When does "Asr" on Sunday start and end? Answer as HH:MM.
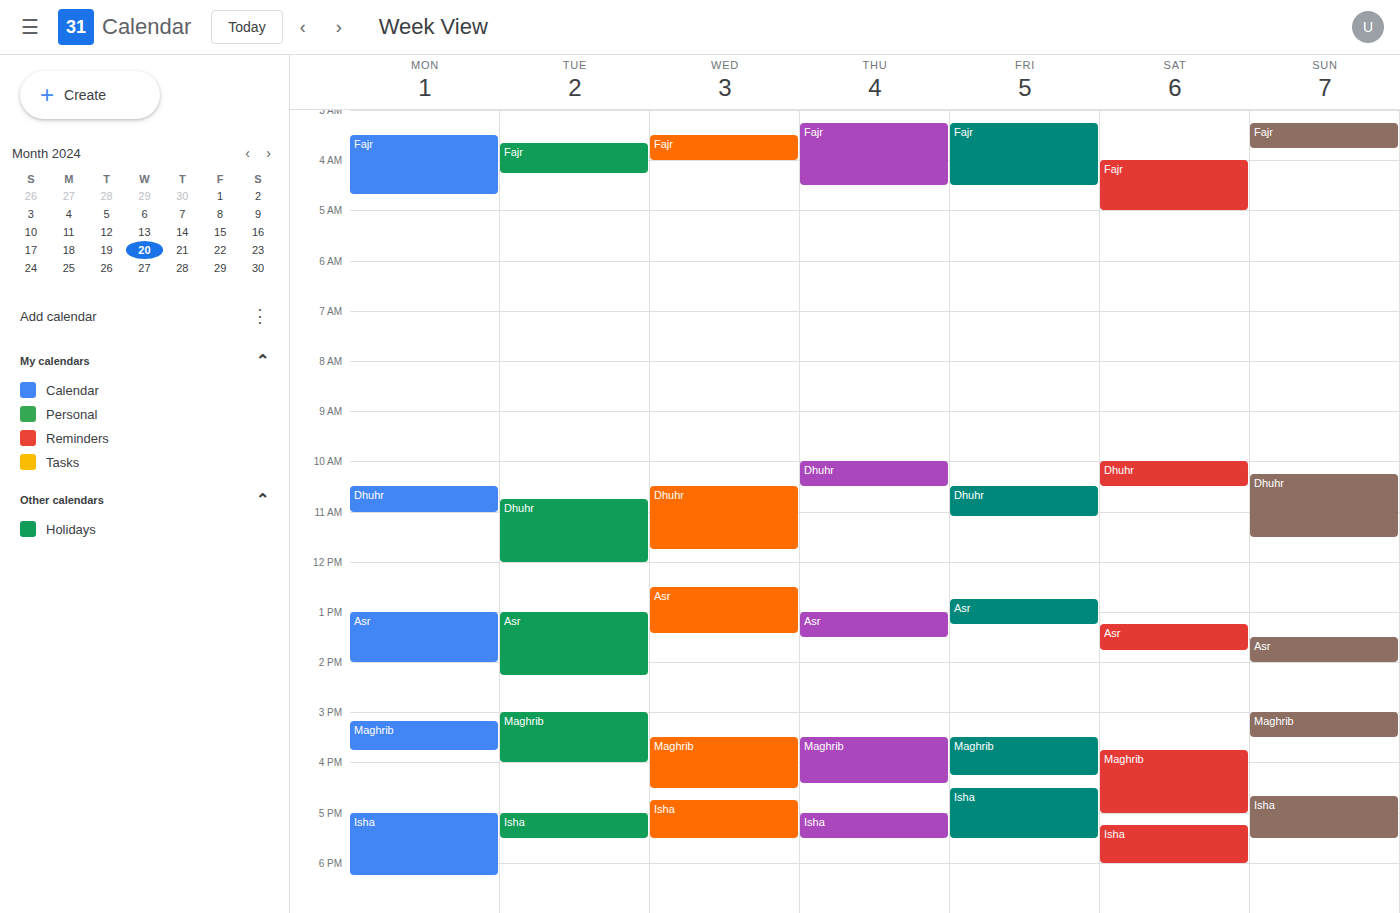
13:30 to 14:00